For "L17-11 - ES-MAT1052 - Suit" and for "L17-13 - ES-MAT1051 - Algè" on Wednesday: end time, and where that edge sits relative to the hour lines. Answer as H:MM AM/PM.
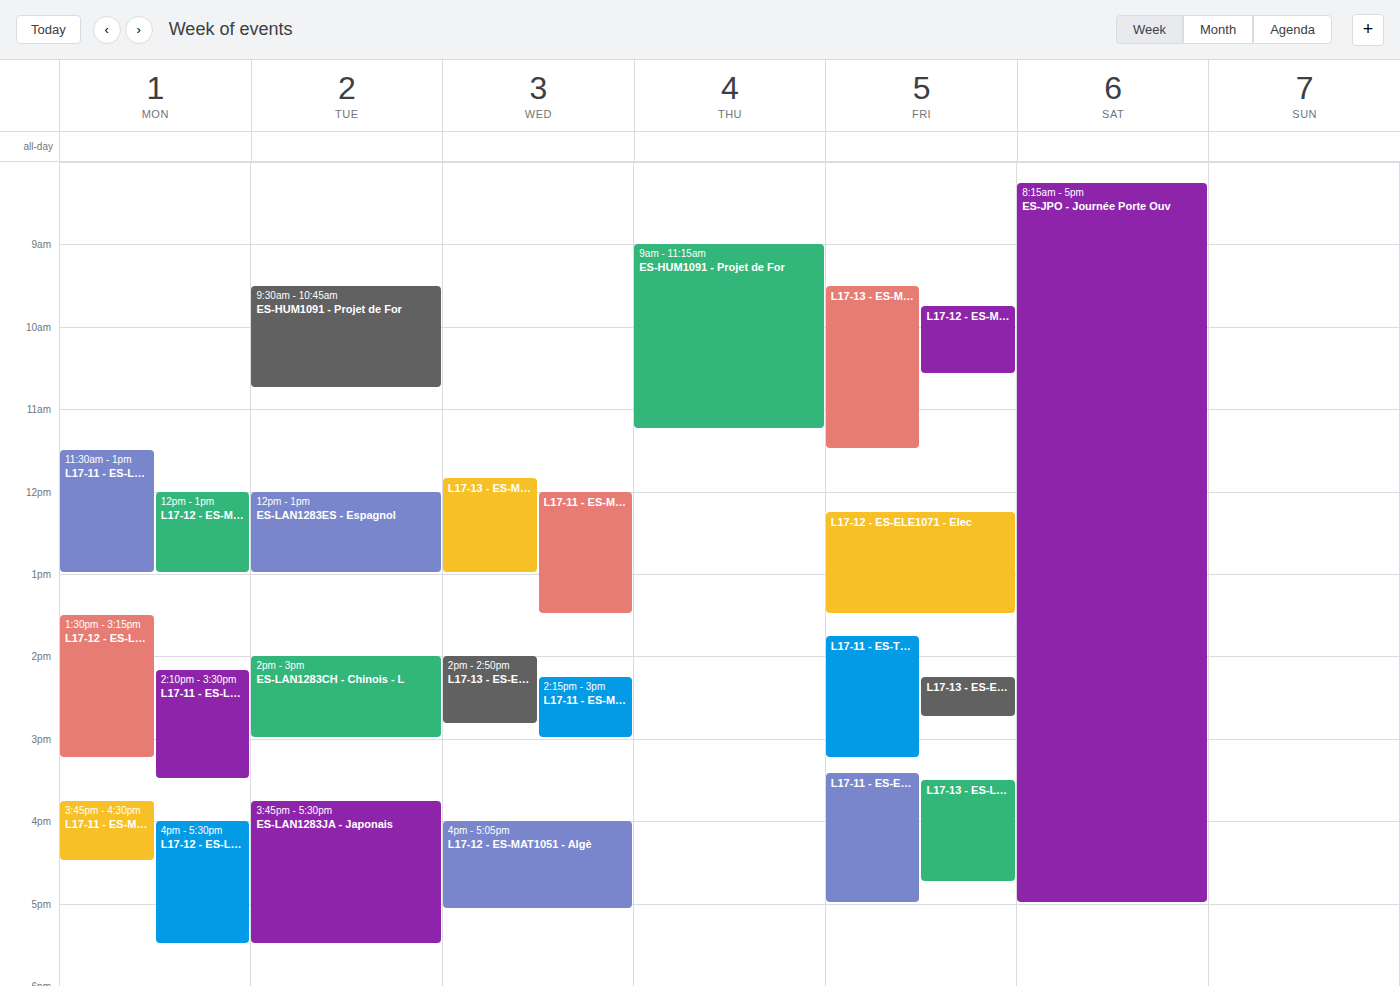
"L17-11 - ES-MAT1052 - Suit": 1:30 PM, halfway between the 1 PM and 2 PM lines. "L17-13 - ES-MAT1051 - Algè": 1:00 PM, exactly on the 1 PM line.